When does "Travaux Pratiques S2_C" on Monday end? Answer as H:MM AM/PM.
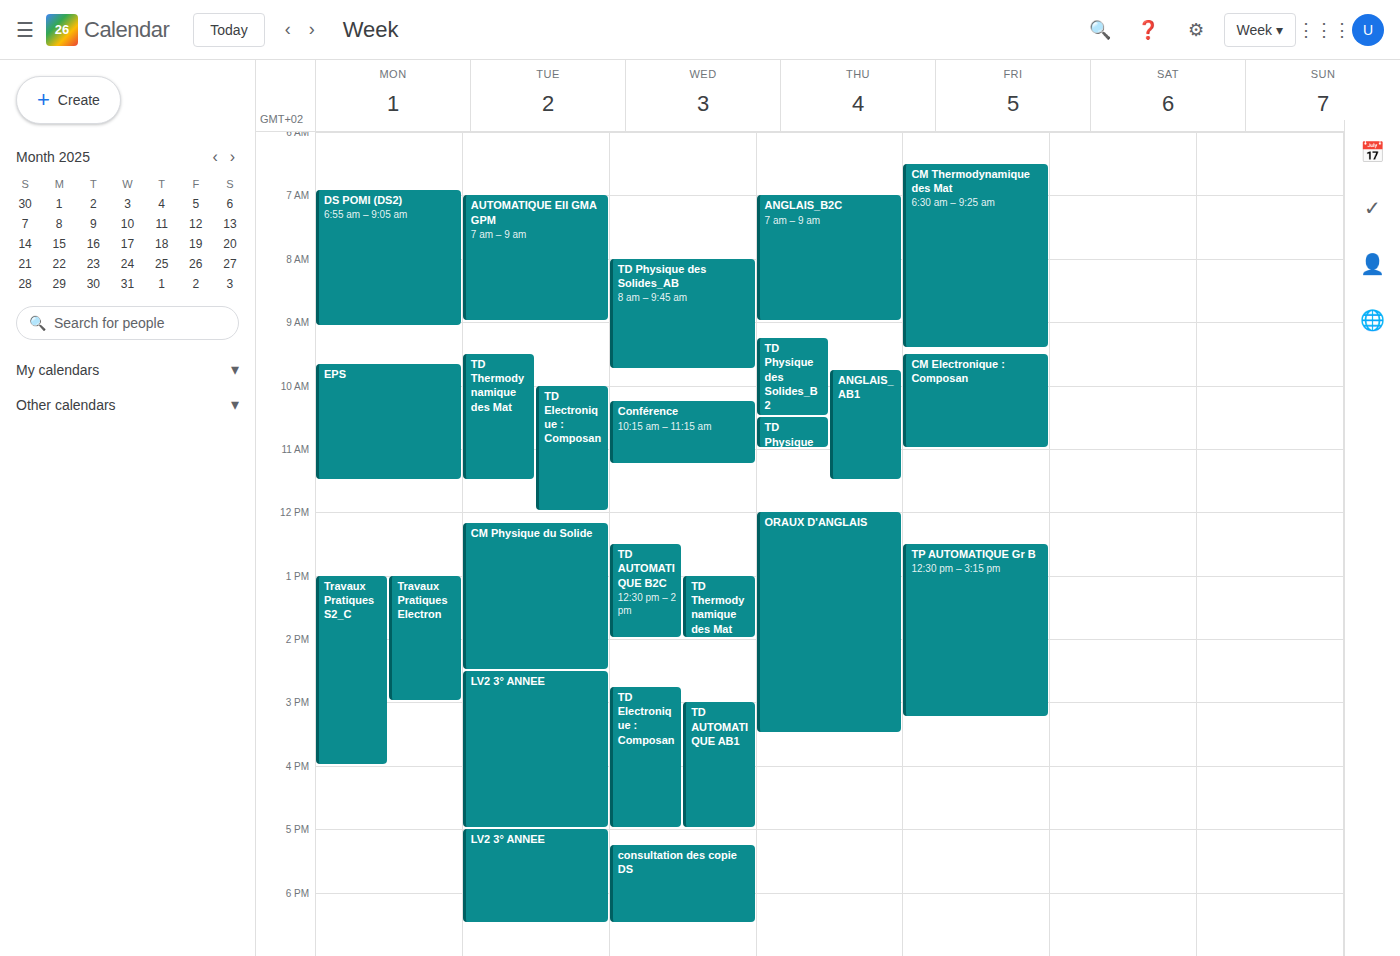
4:00 PM